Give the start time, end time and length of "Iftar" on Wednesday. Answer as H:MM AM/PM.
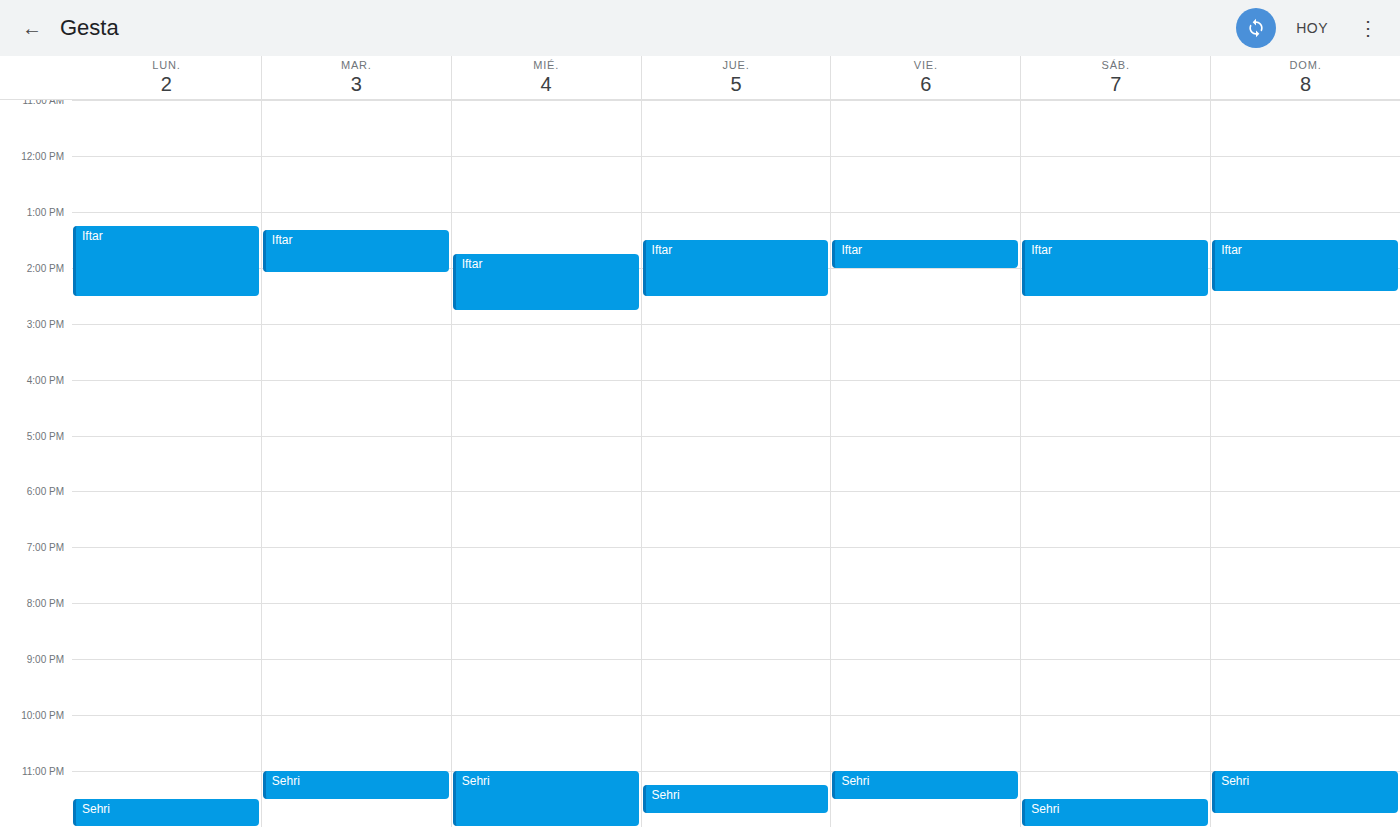
1:45 PM to 2:45 PM, 1 hour